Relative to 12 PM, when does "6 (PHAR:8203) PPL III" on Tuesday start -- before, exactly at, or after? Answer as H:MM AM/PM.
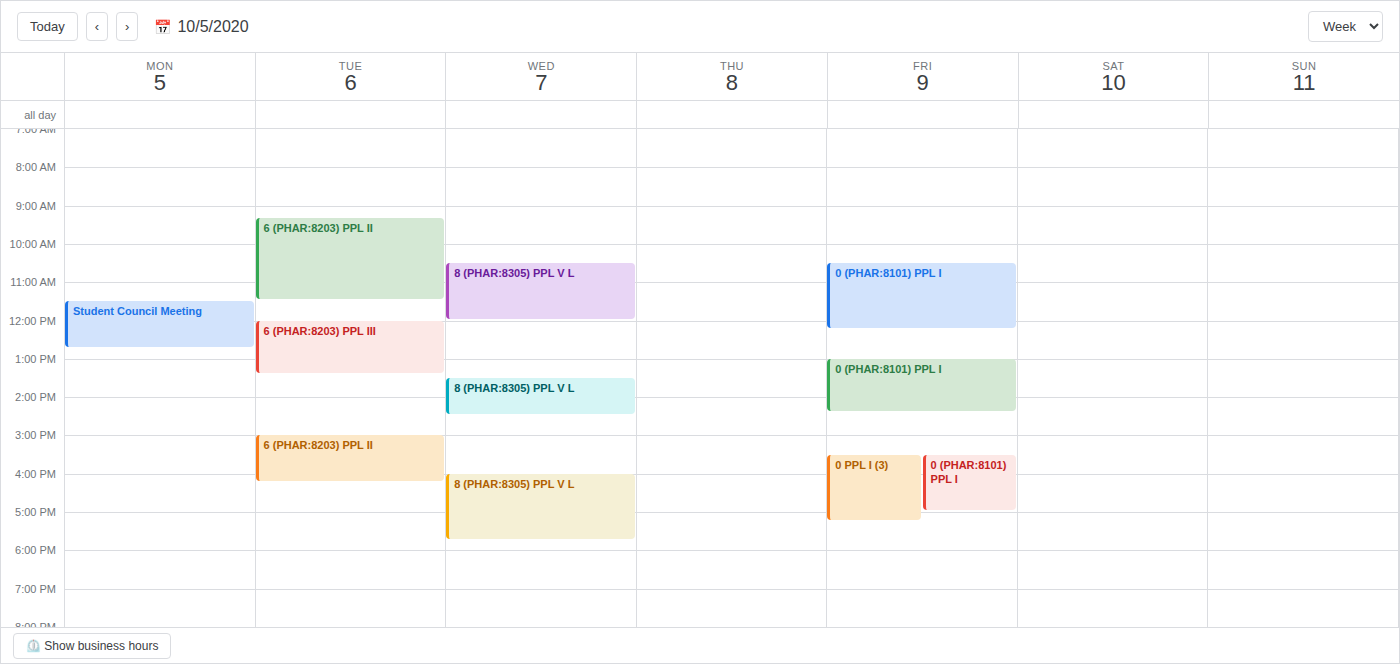
12:00 PM -- exactly at 12 PM, on the 12 PM line.